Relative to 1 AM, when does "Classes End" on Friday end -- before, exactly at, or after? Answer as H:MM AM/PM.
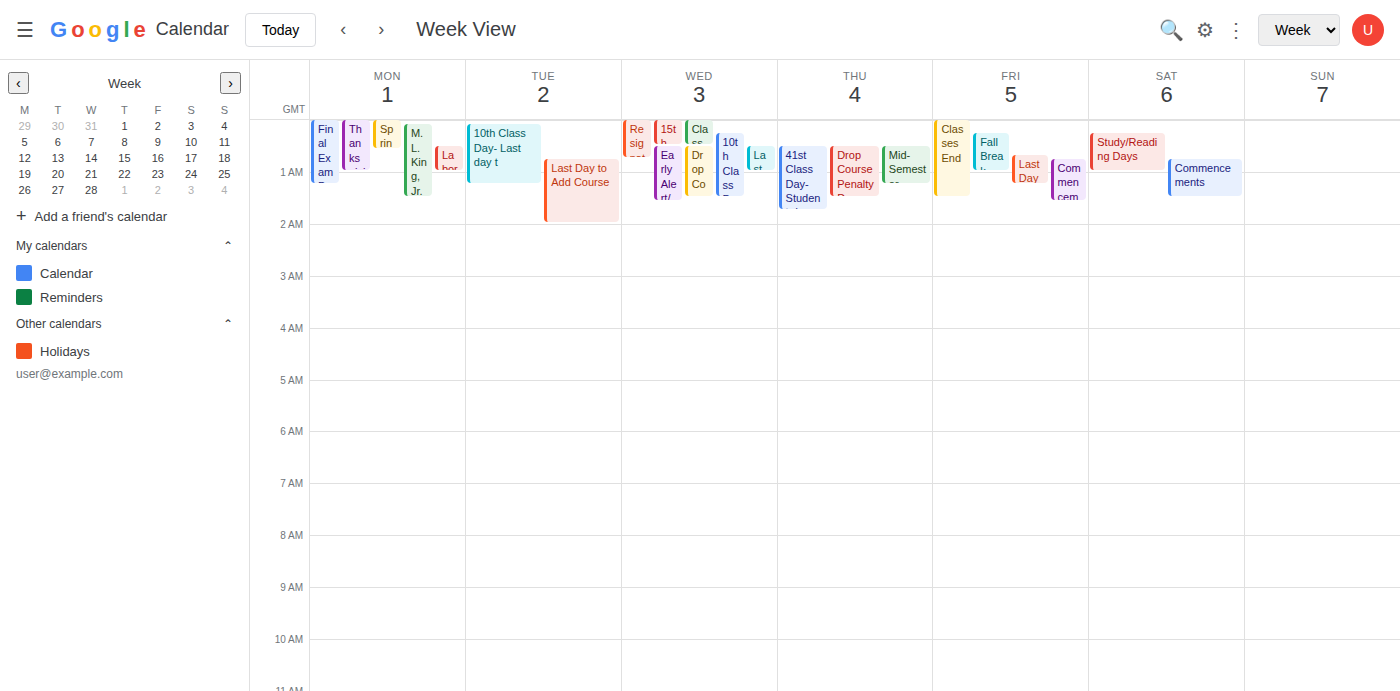
1:30 AM -- after 1 AM, 30 minutes below the 1 AM line.